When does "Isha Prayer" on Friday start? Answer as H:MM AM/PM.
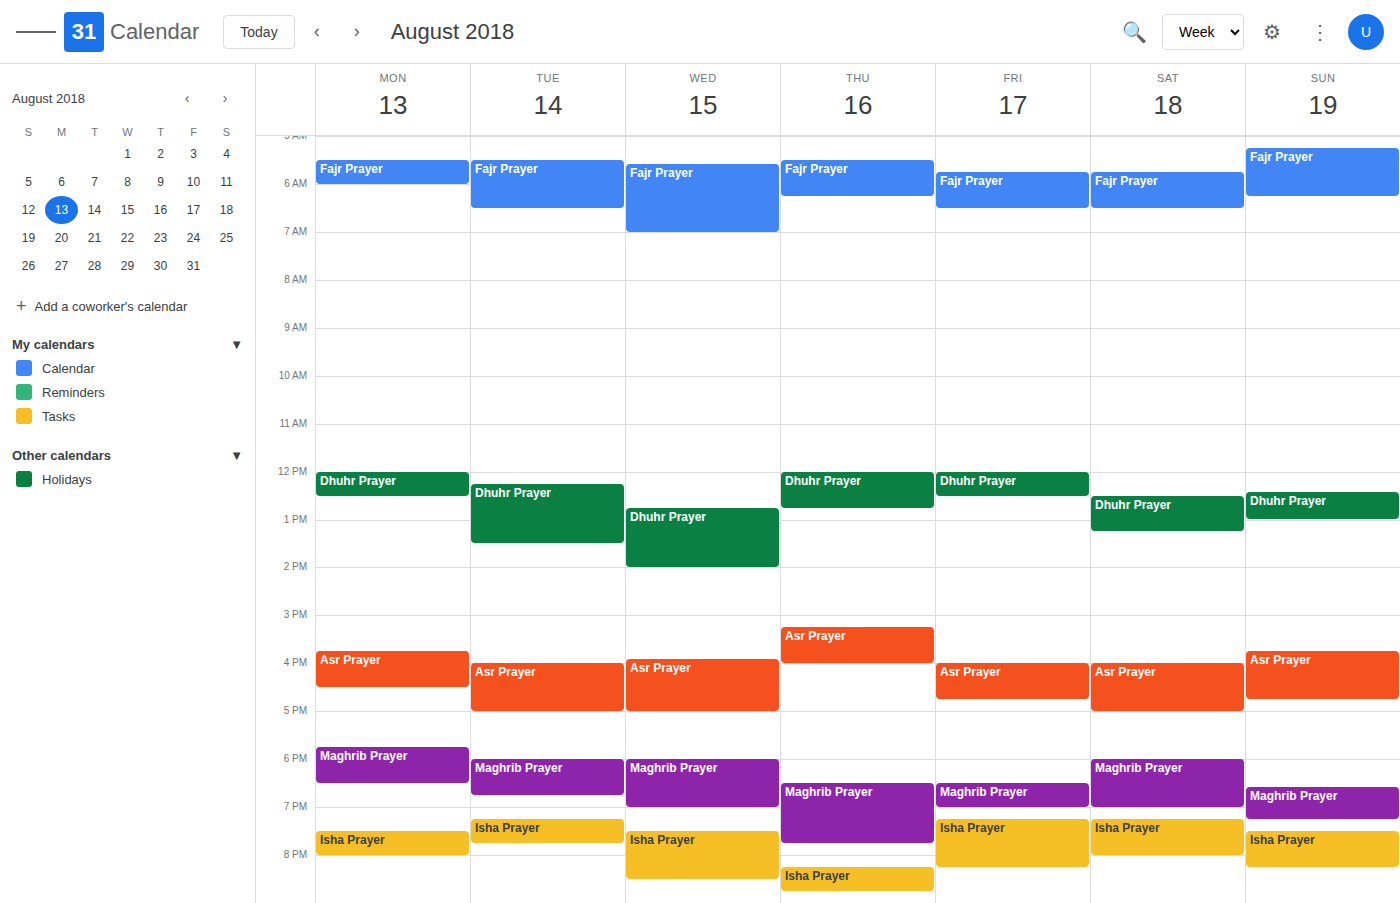
7:15 PM